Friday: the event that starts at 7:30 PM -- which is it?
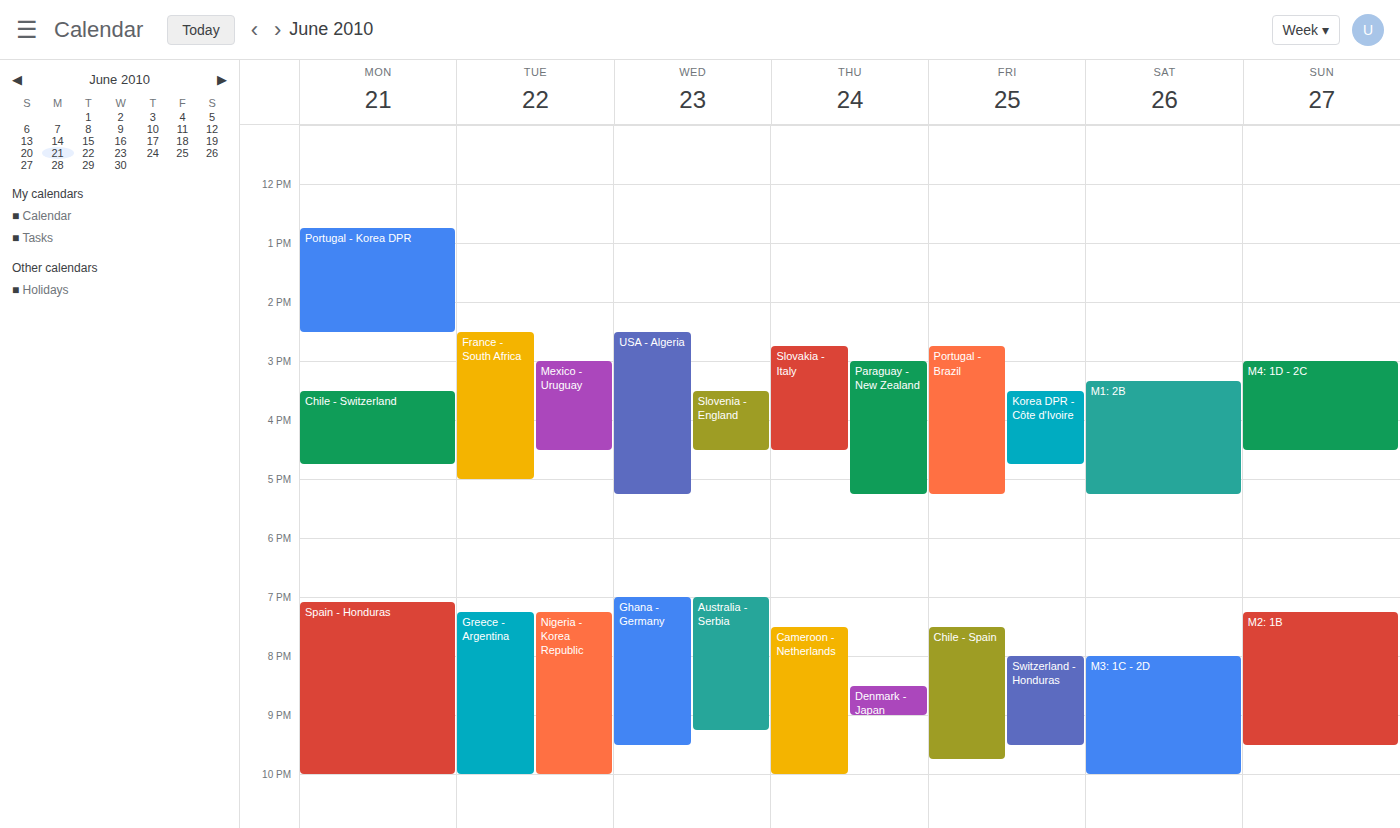
"Chile - Spain"